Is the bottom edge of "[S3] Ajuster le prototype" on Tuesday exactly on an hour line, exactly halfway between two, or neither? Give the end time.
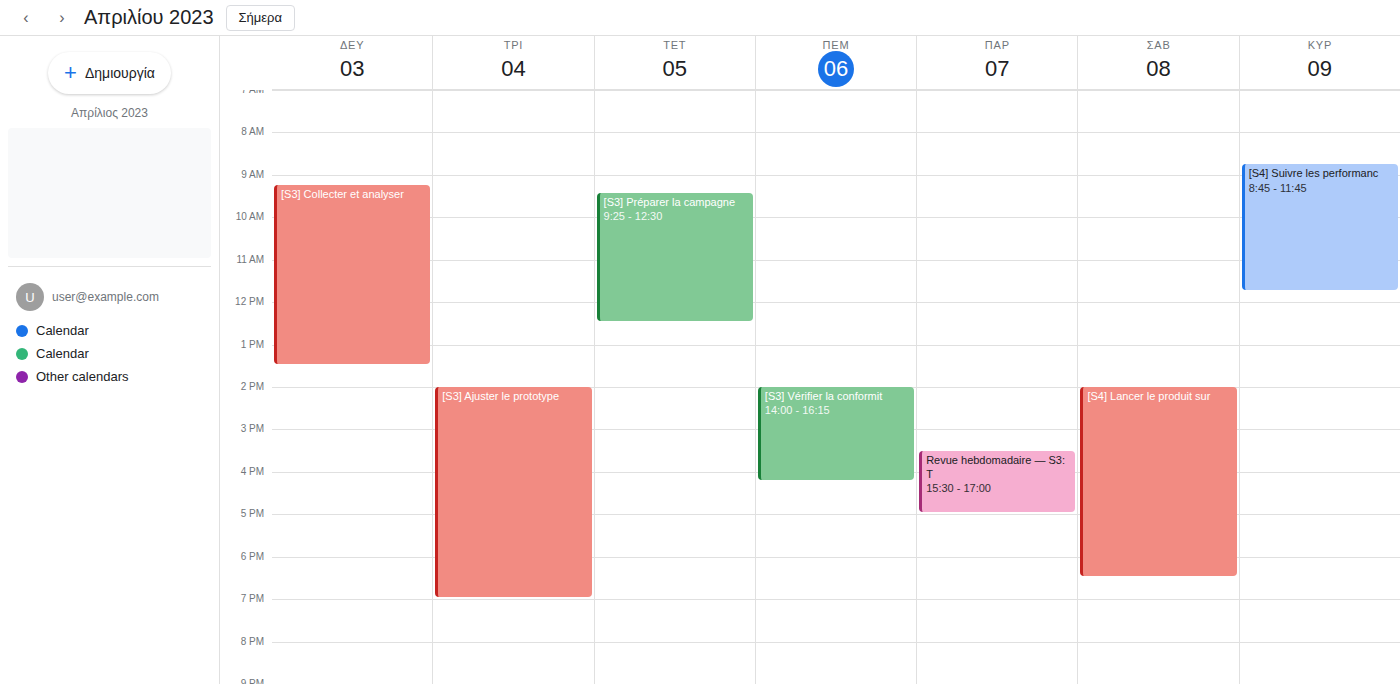
7:00 PM -- exactly on the 7 PM line.